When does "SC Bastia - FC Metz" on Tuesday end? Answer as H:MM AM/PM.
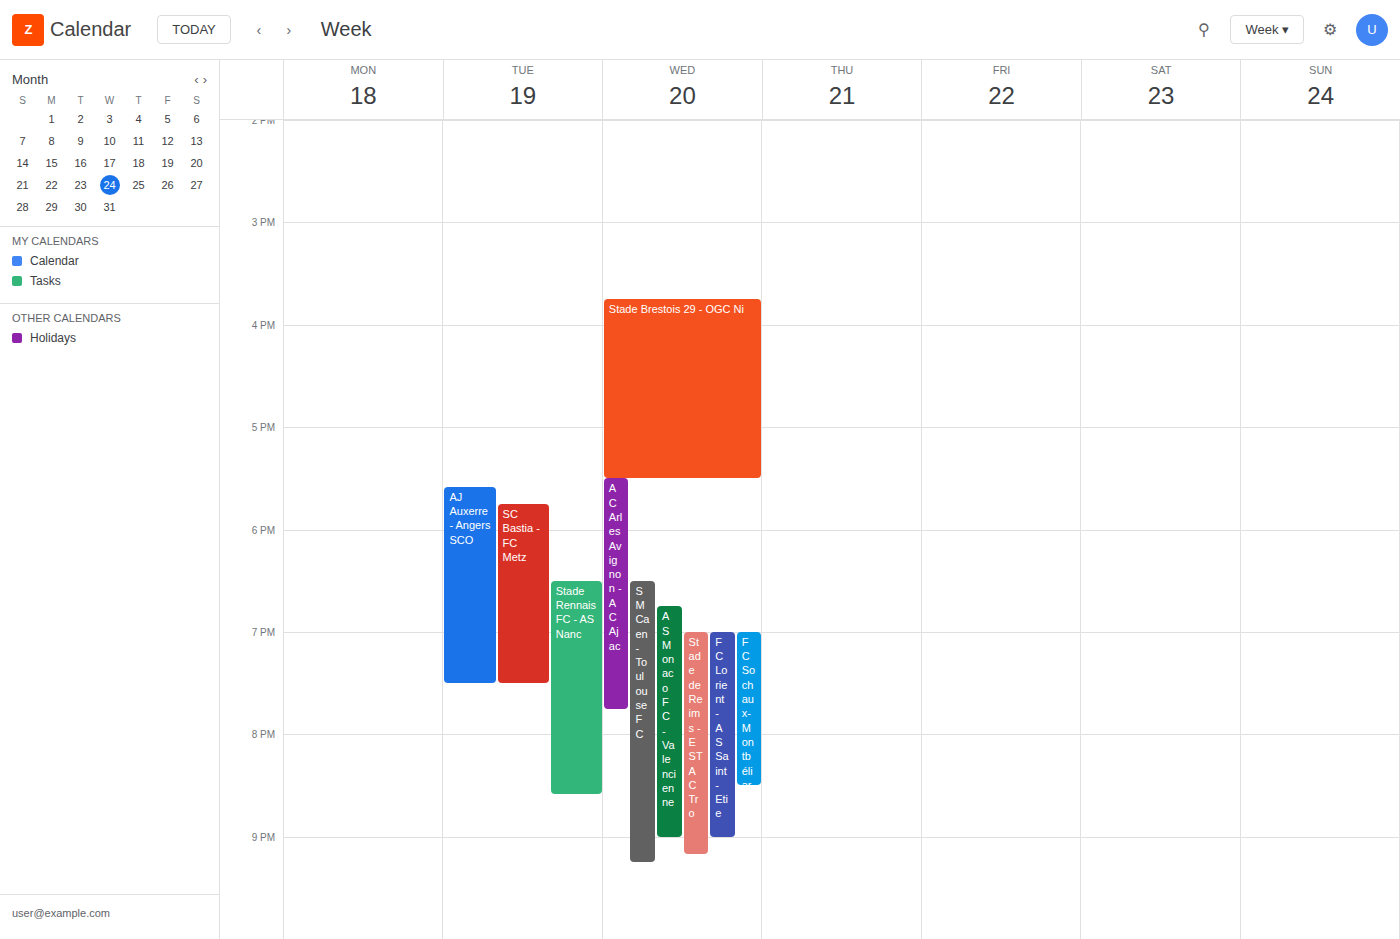
7:30 PM